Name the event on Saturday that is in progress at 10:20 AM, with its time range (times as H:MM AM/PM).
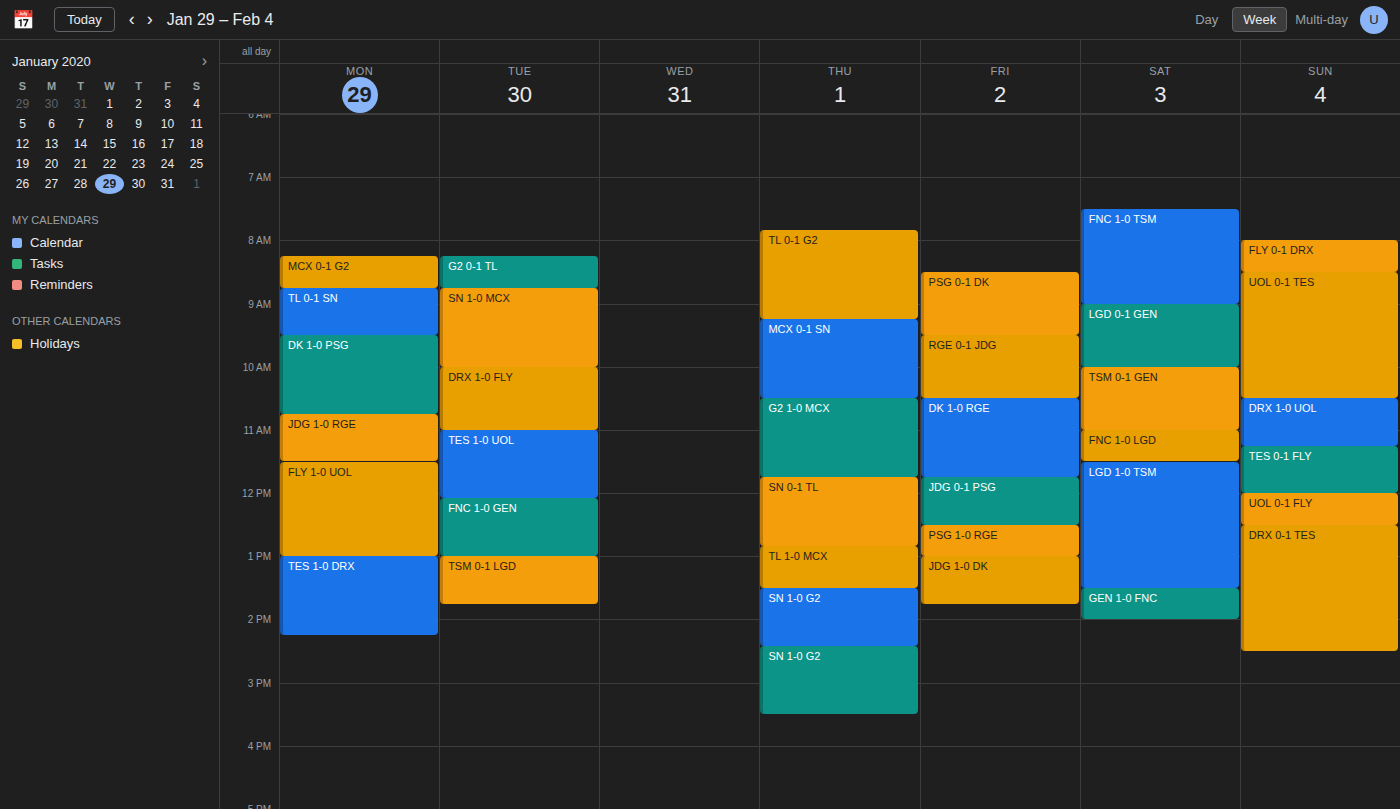
"TSM 0-1 GEN", 10:00 AM to 11:00 AM